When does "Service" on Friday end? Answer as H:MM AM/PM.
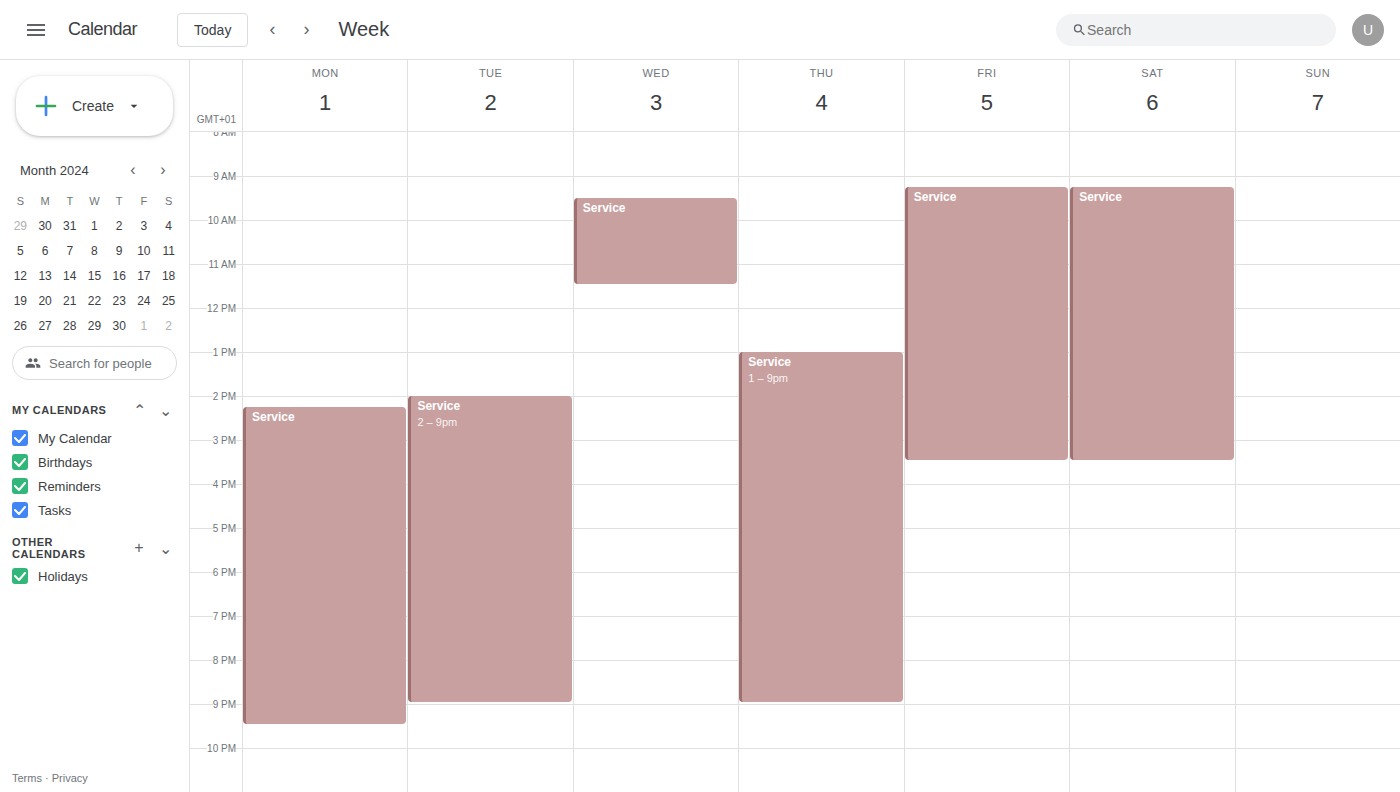
3:30 PM